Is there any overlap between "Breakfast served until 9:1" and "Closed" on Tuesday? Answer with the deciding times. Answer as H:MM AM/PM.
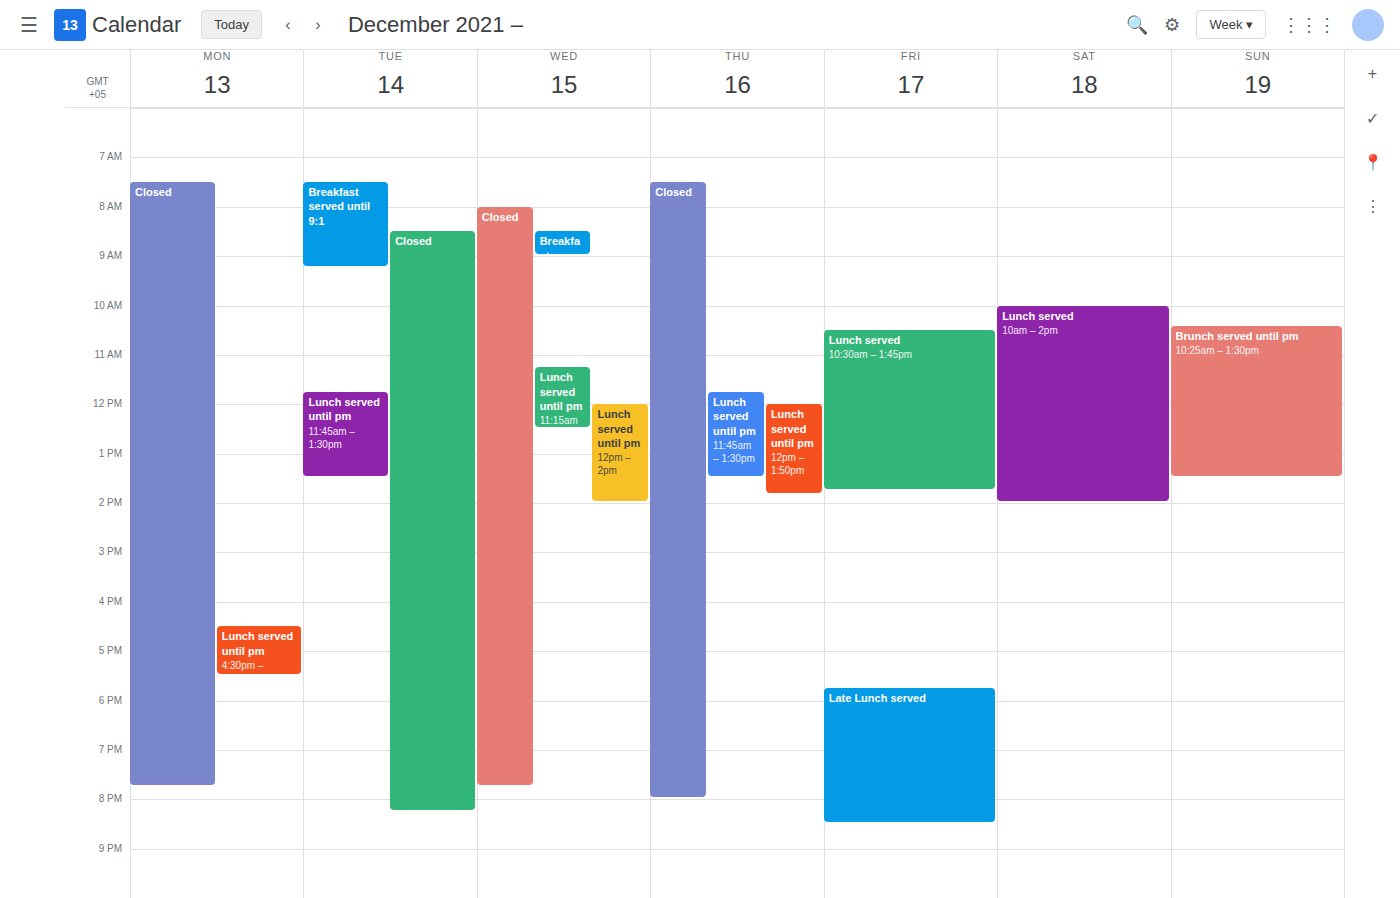
"Closed" starts at 8:30 AM, before "Breakfast served until 9:1" ends at 9:15 AM -- they overlap.